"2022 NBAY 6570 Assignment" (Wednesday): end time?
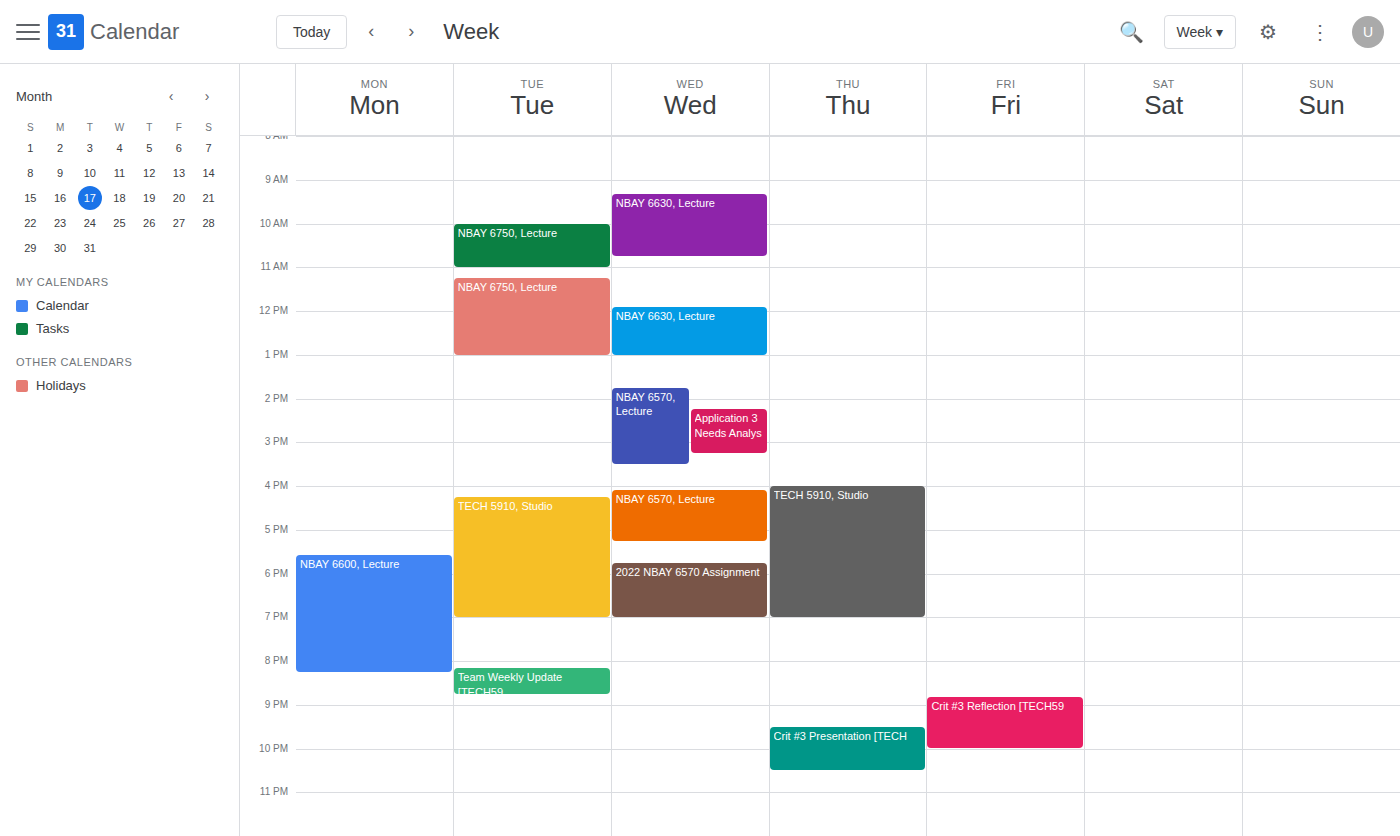
7:00 PM